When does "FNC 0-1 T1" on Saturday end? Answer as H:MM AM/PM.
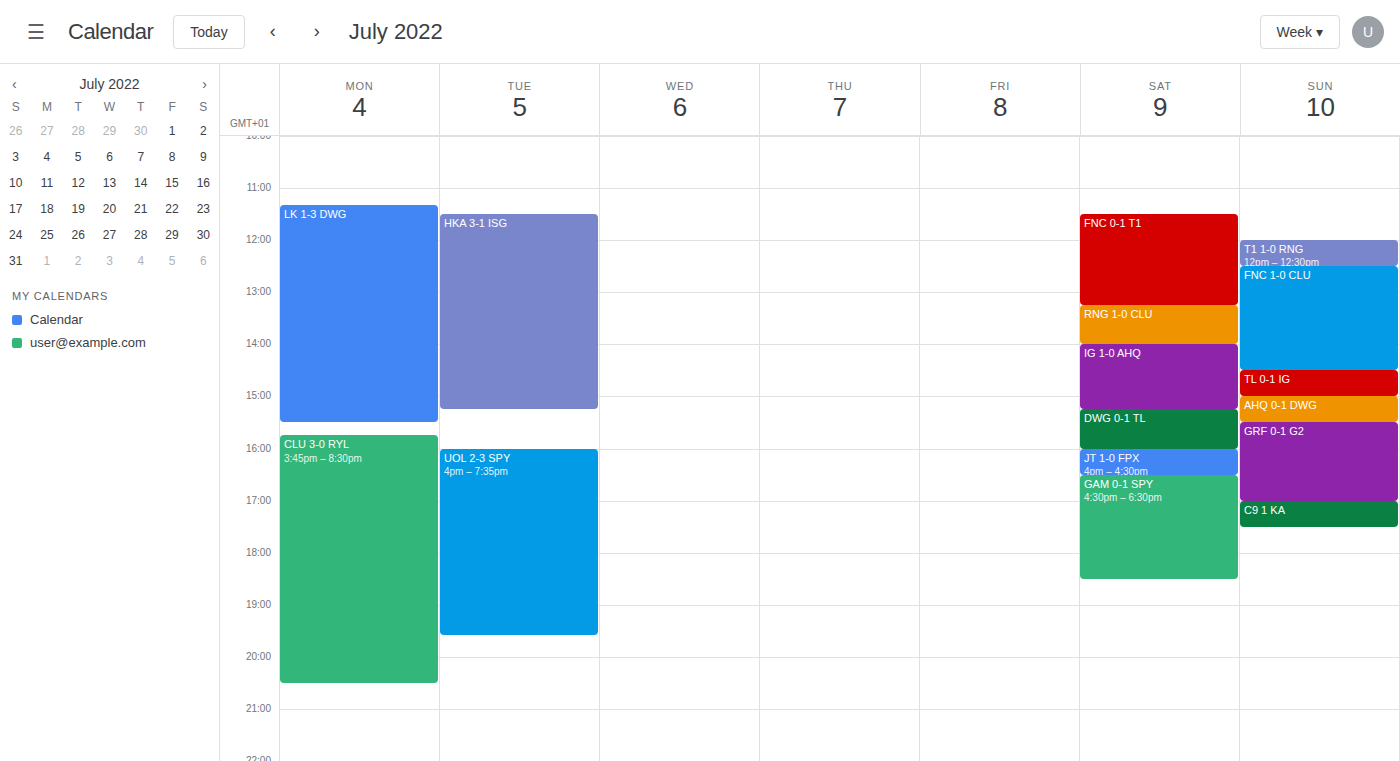
1:15 PM